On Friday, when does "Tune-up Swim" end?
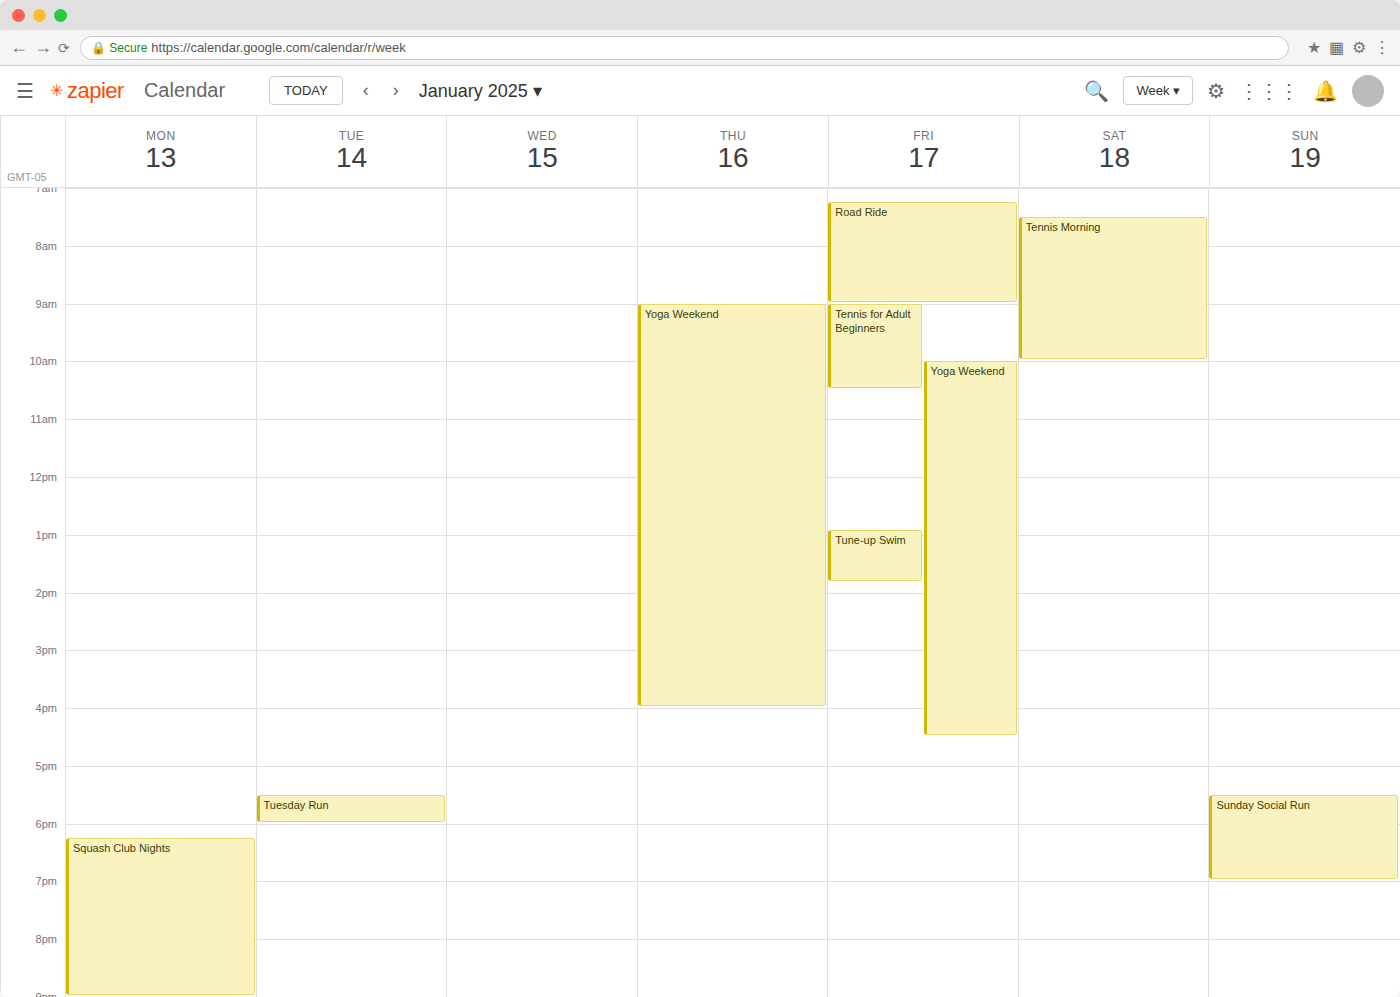
1:50 PM